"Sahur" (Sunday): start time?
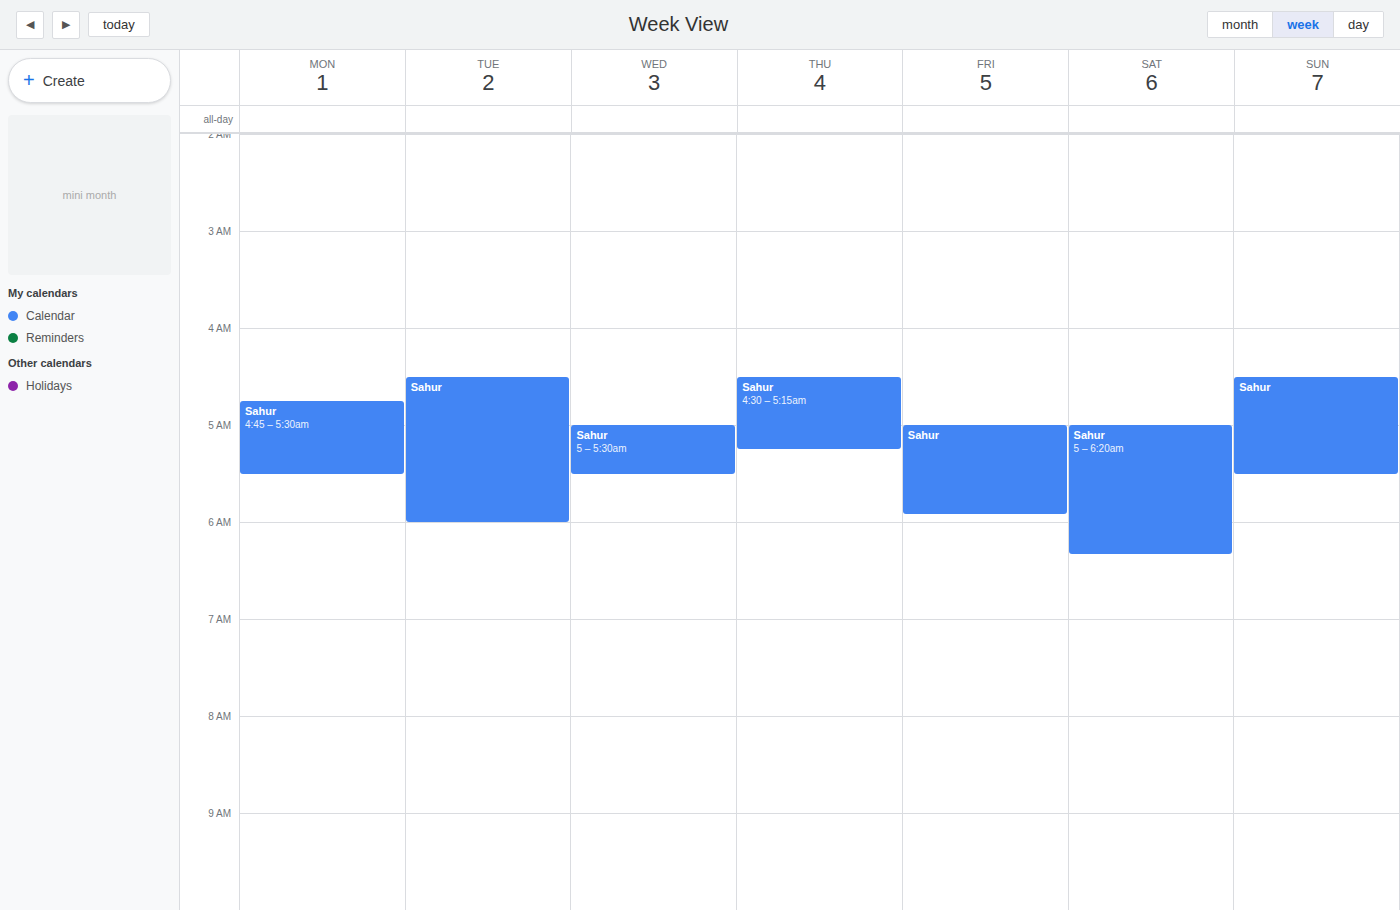
04:30